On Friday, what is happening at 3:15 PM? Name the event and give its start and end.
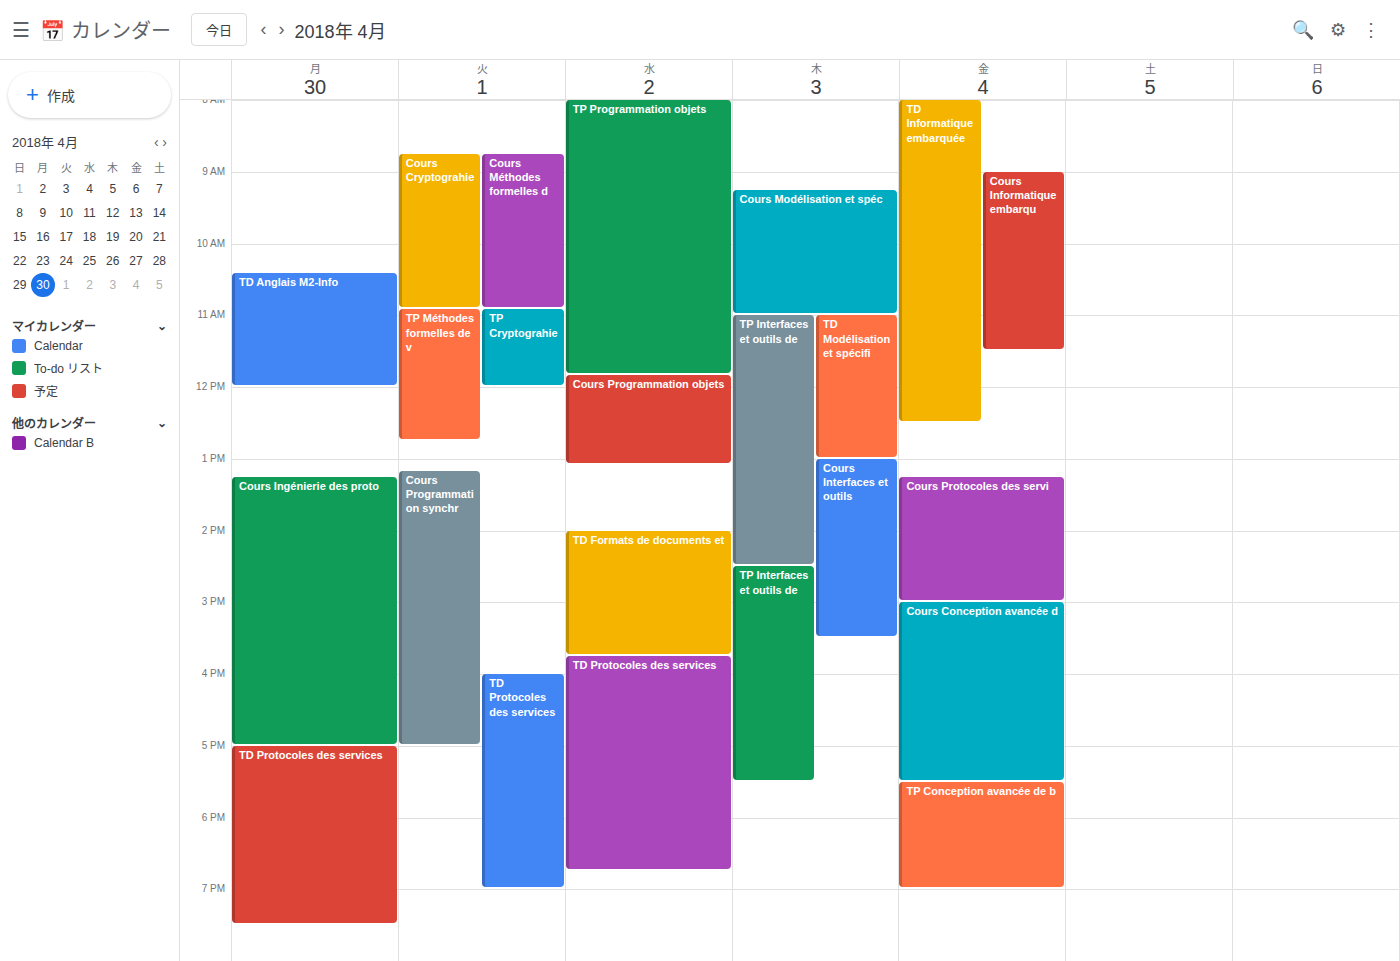
"Cours Conception avancée d", 3:00 PM to 5:30 PM